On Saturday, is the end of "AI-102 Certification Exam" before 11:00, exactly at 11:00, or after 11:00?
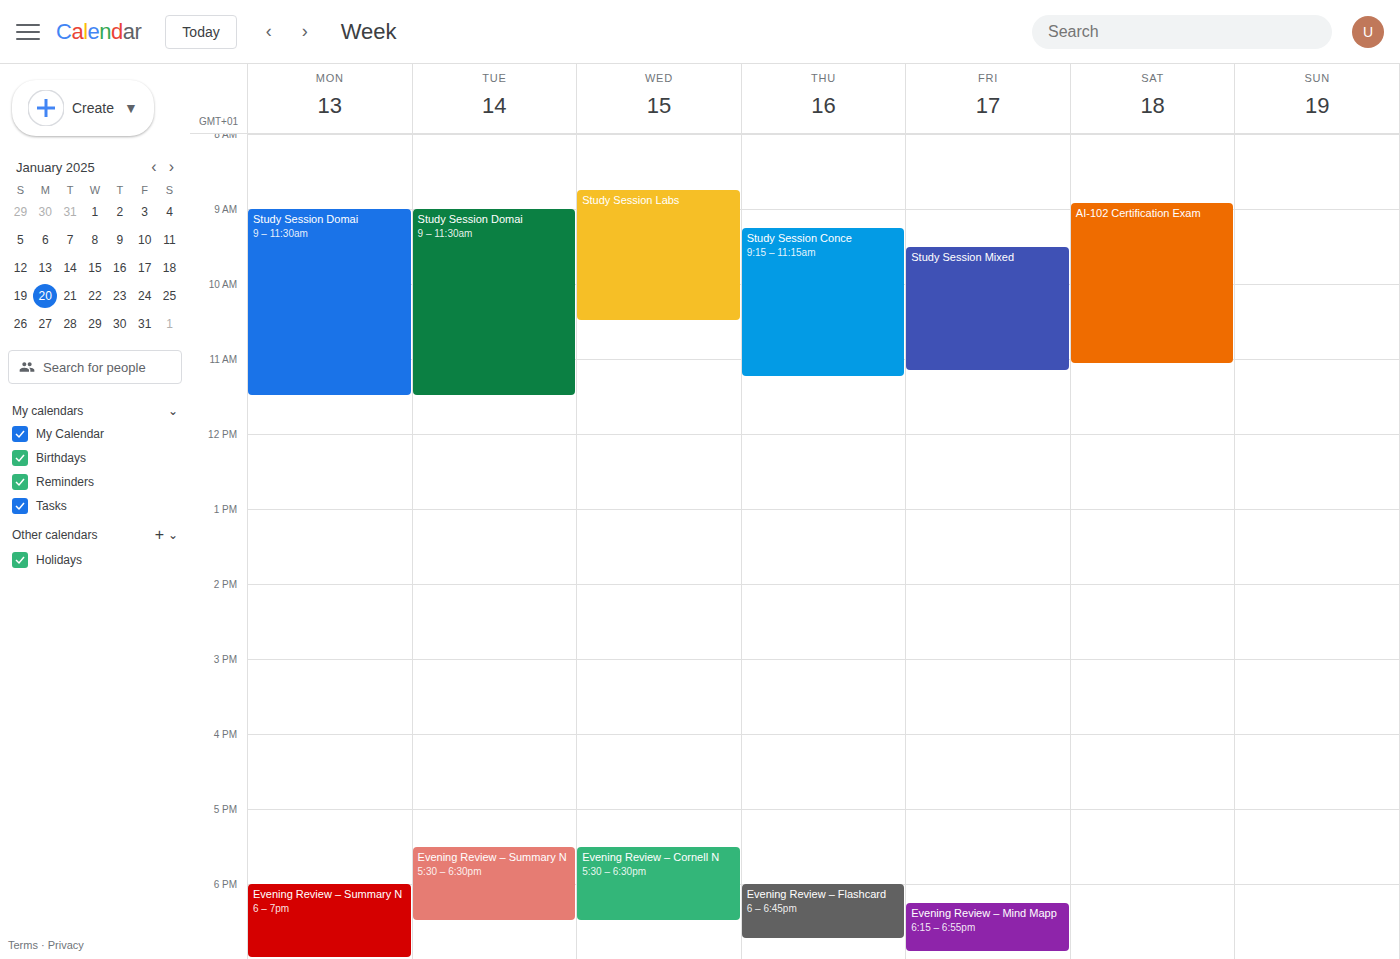
11:05 -- after 11:00, 5 minutes below the 11:00 line.